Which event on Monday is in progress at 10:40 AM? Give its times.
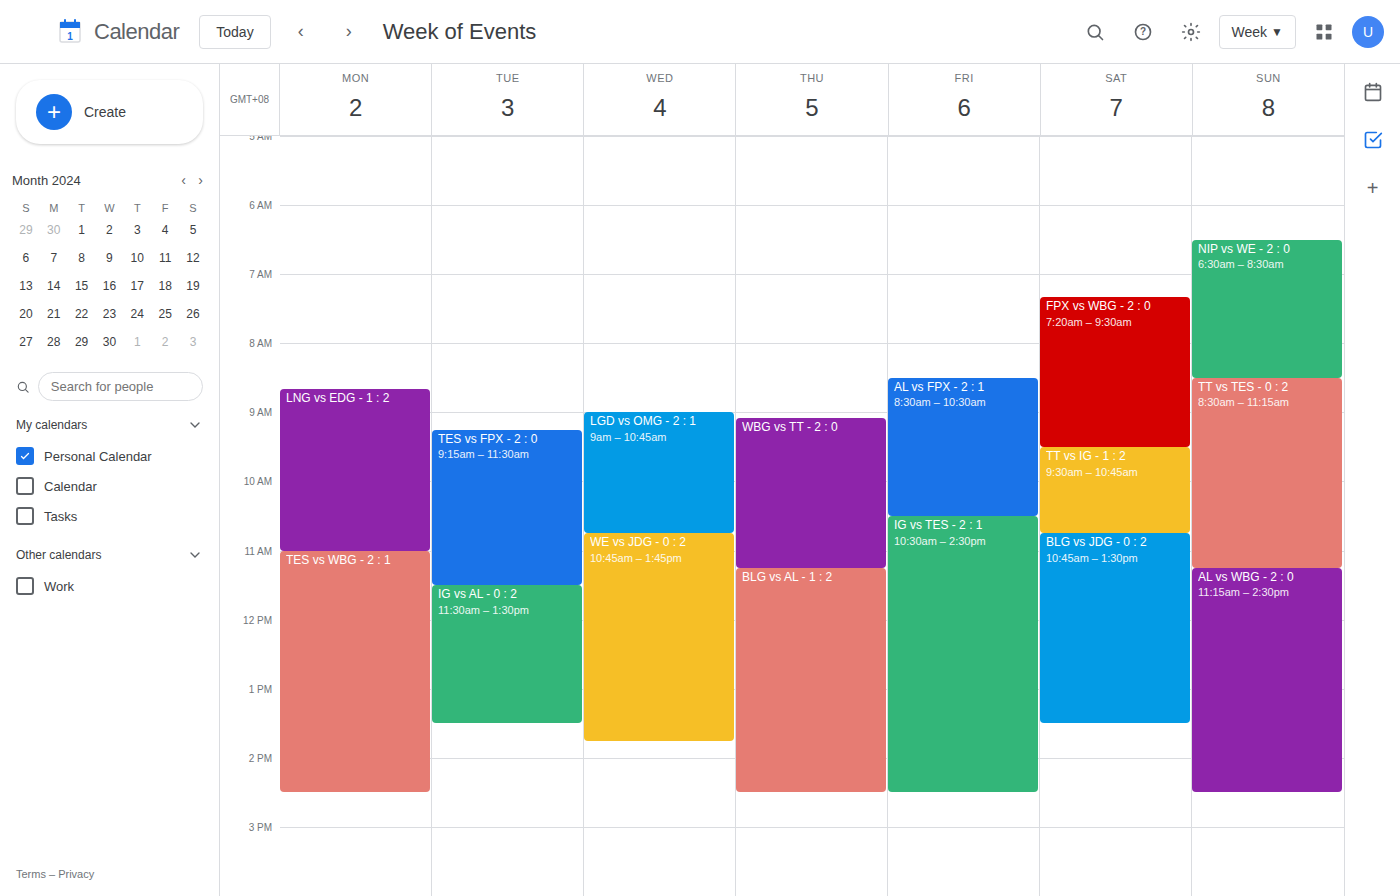
"LNG vs EDG - 1 : 2", 8:40 AM to 11:00 AM